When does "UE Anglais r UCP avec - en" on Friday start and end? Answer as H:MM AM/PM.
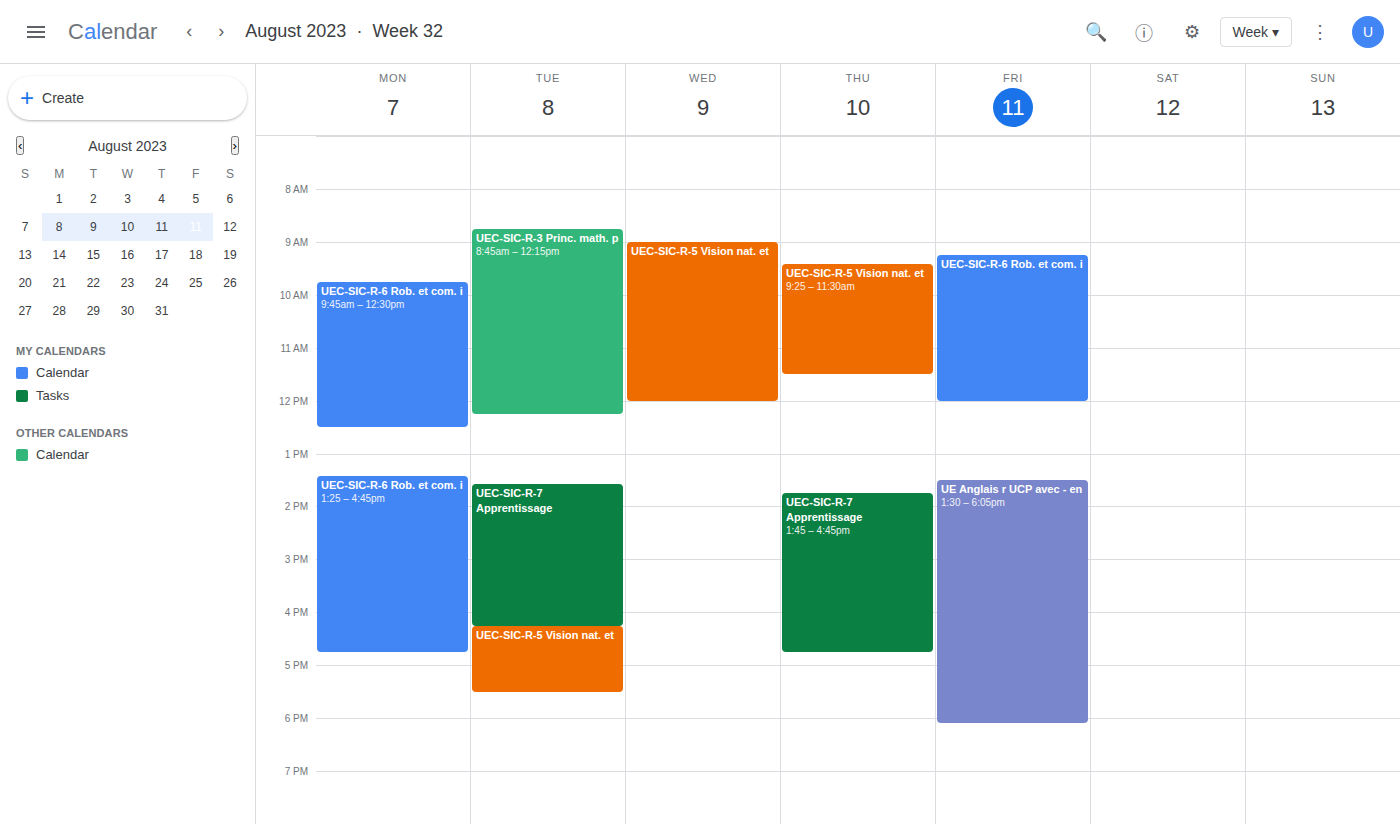
1:30 PM to 6:05 PM